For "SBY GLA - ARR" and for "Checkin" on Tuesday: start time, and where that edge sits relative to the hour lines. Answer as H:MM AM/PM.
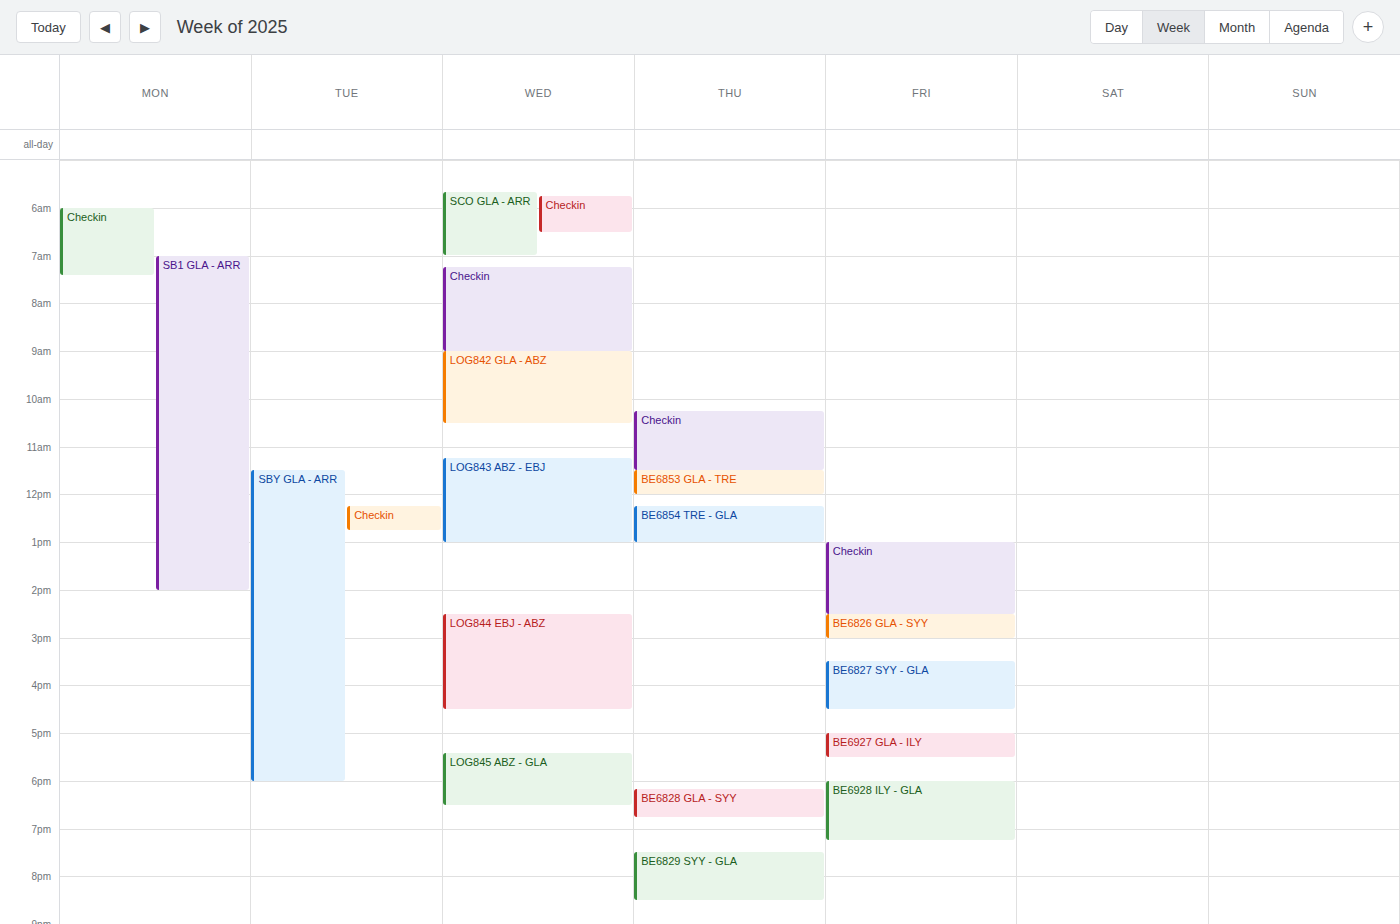
"SBY GLA - ARR": 11:30 AM, halfway between the 11 AM and 12 PM lines. "Checkin": 12:15 PM, neither: a quarter of the way from the 12 PM line to the 1 PM line.